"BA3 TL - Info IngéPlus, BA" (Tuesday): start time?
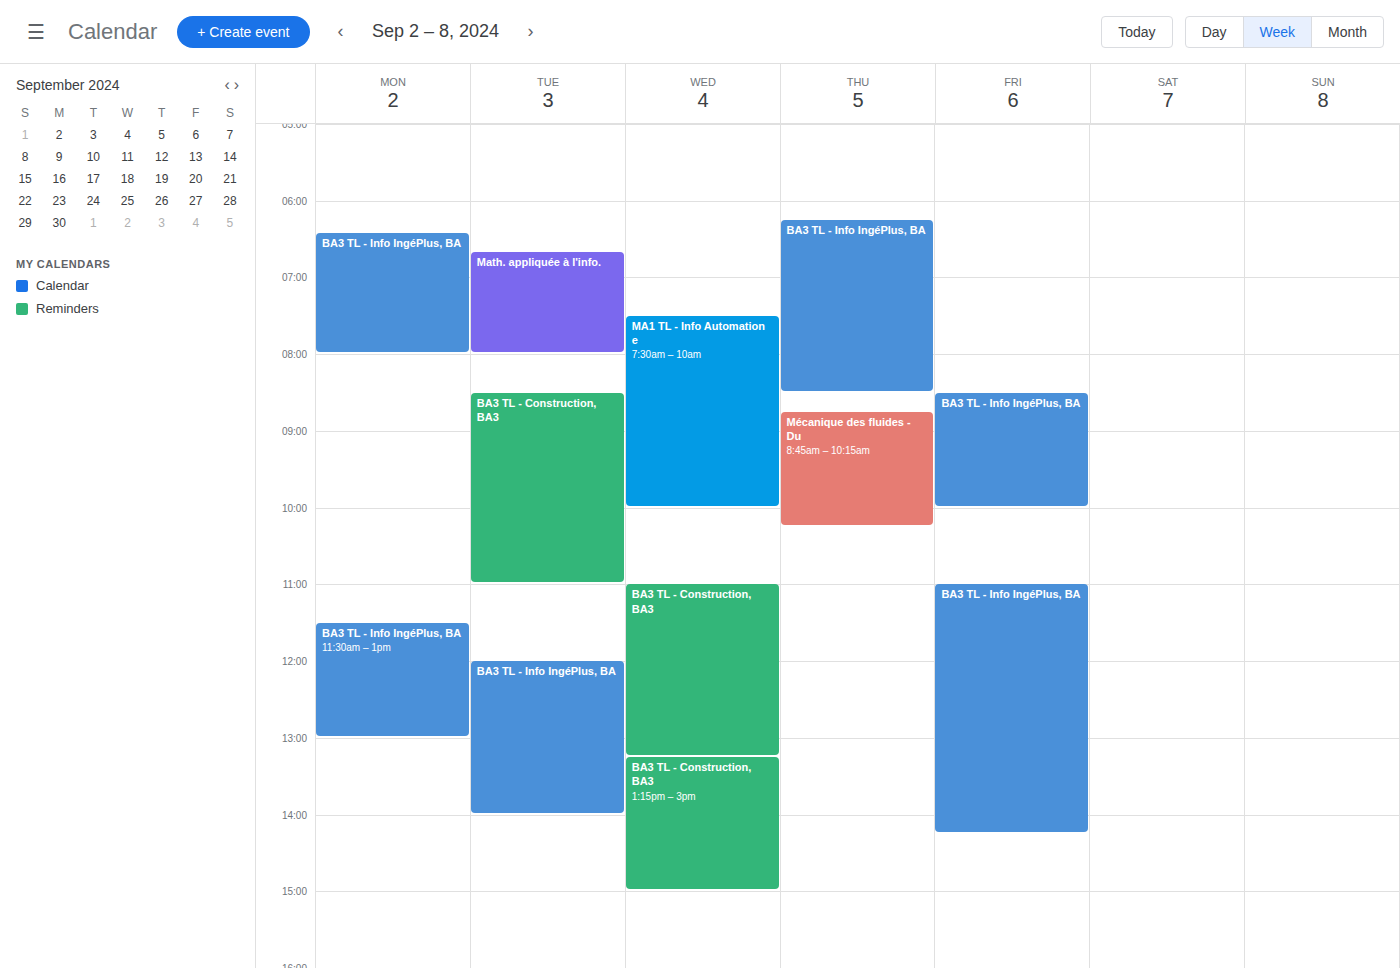
12:00 PM